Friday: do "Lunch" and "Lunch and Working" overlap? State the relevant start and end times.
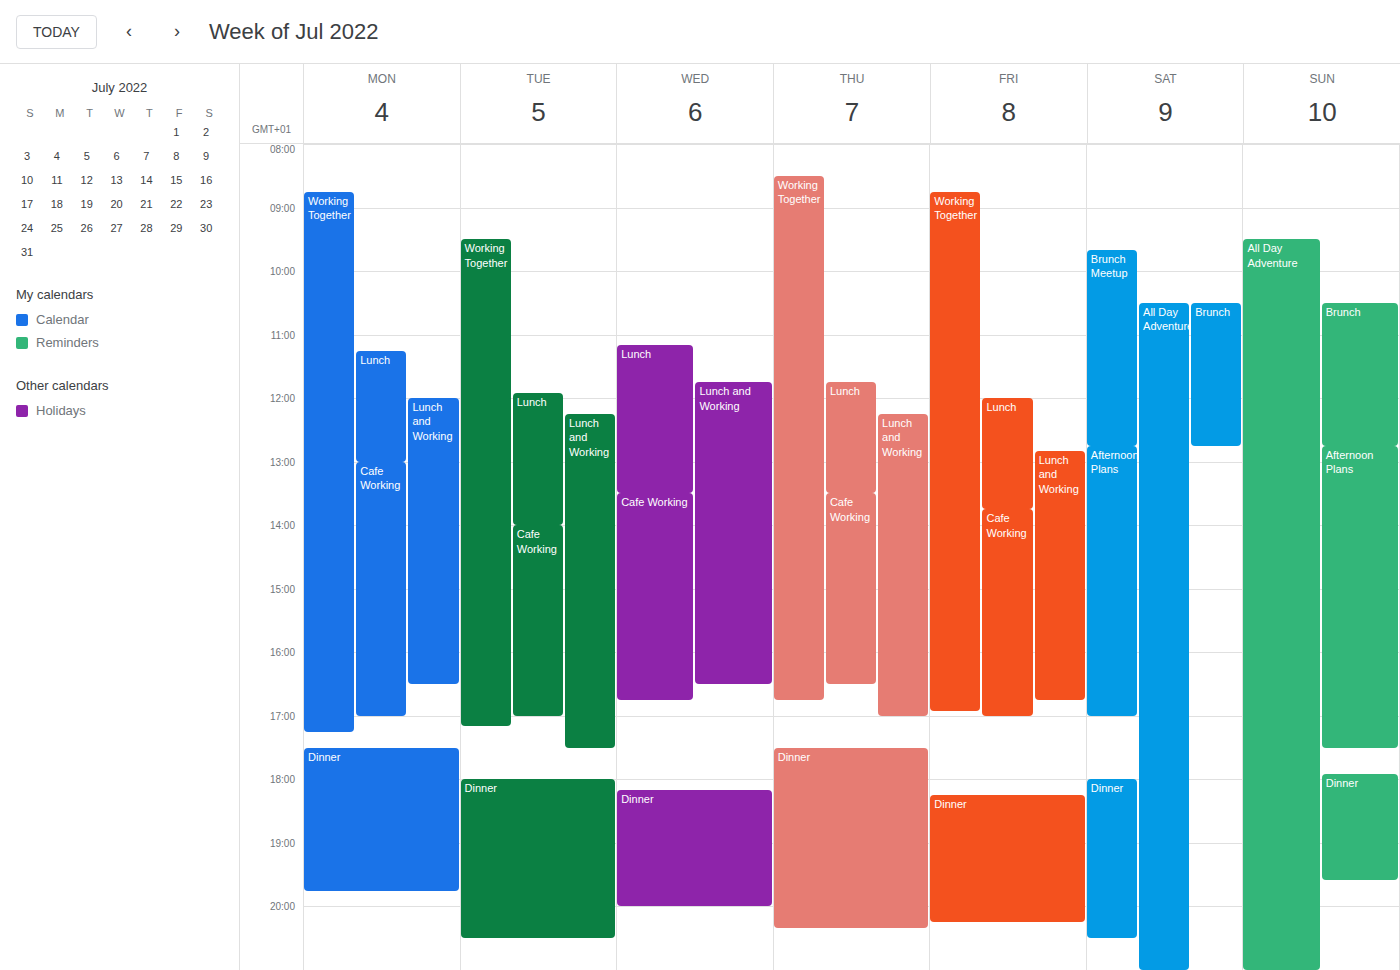
"Lunch and Working" starts at 12:50 PM, before "Lunch" ends at 1:45 PM -- they overlap.